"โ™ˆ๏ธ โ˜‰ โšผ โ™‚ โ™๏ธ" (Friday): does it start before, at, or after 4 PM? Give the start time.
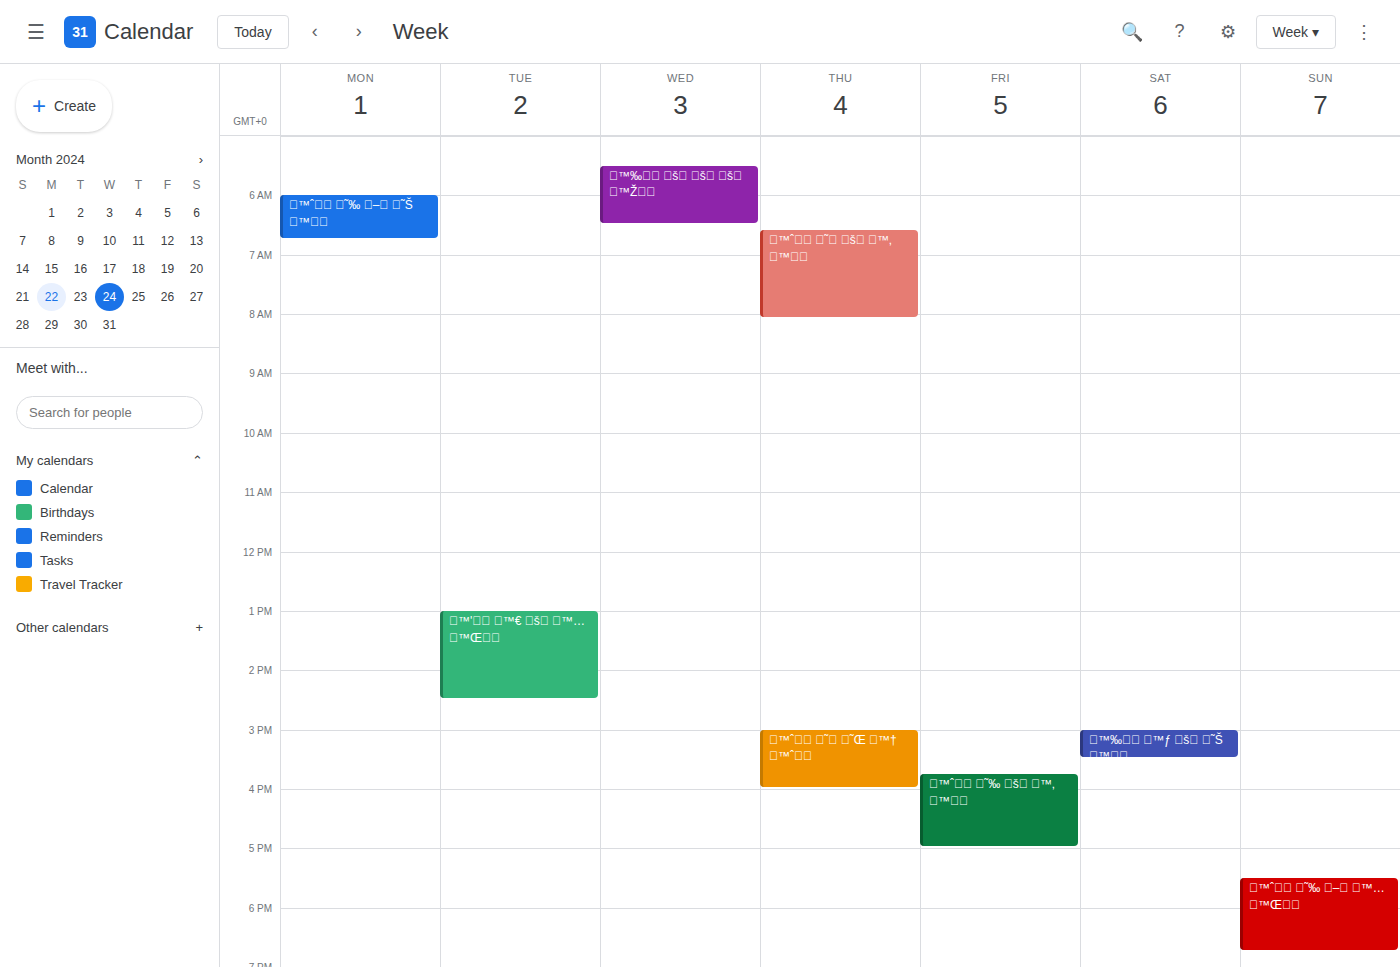
3:45 PM -- before 4 PM, 15 minutes above the 4 PM line.